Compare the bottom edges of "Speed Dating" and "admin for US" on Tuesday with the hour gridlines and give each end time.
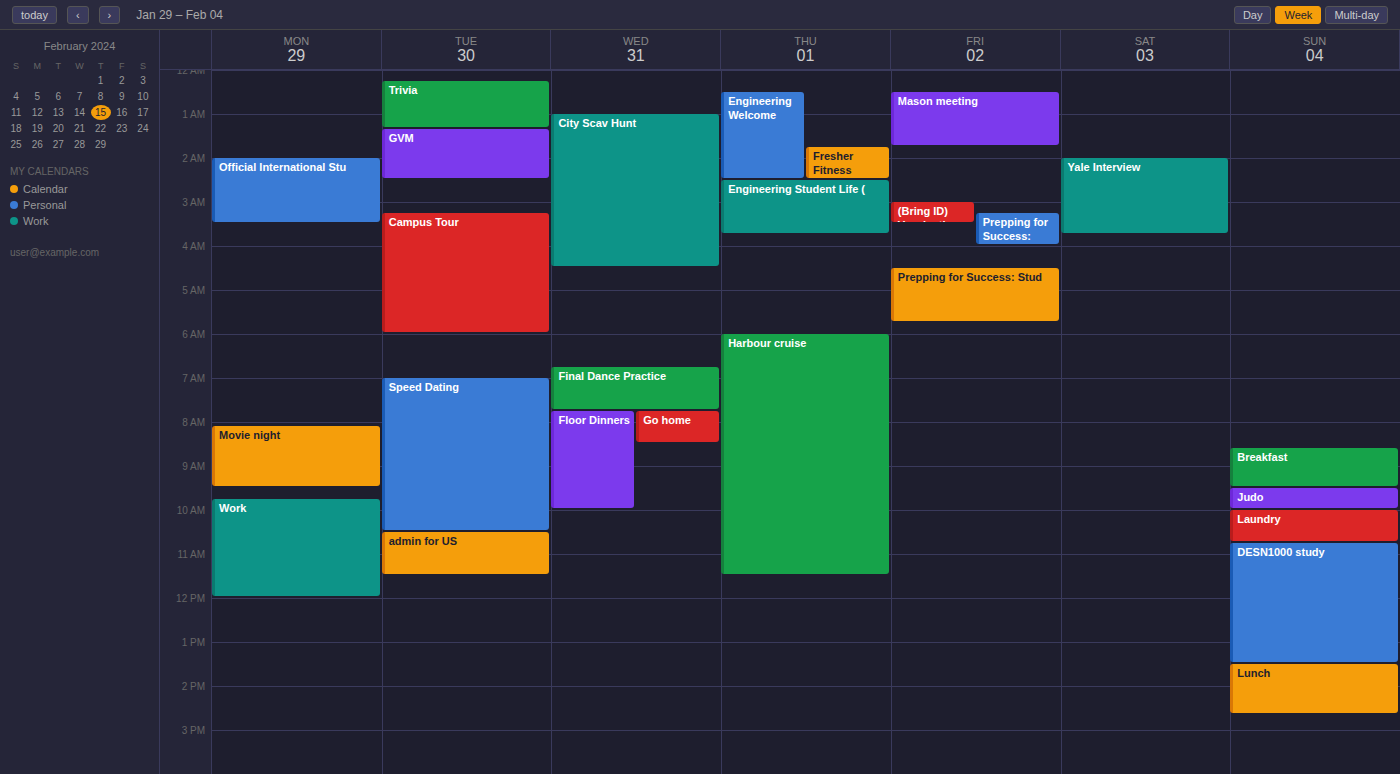
"Speed Dating": 10:30 AM, halfway between the 10 AM and 11 AM lines. "admin for US": 11:30 AM, halfway between the 11 AM and 12 PM lines.